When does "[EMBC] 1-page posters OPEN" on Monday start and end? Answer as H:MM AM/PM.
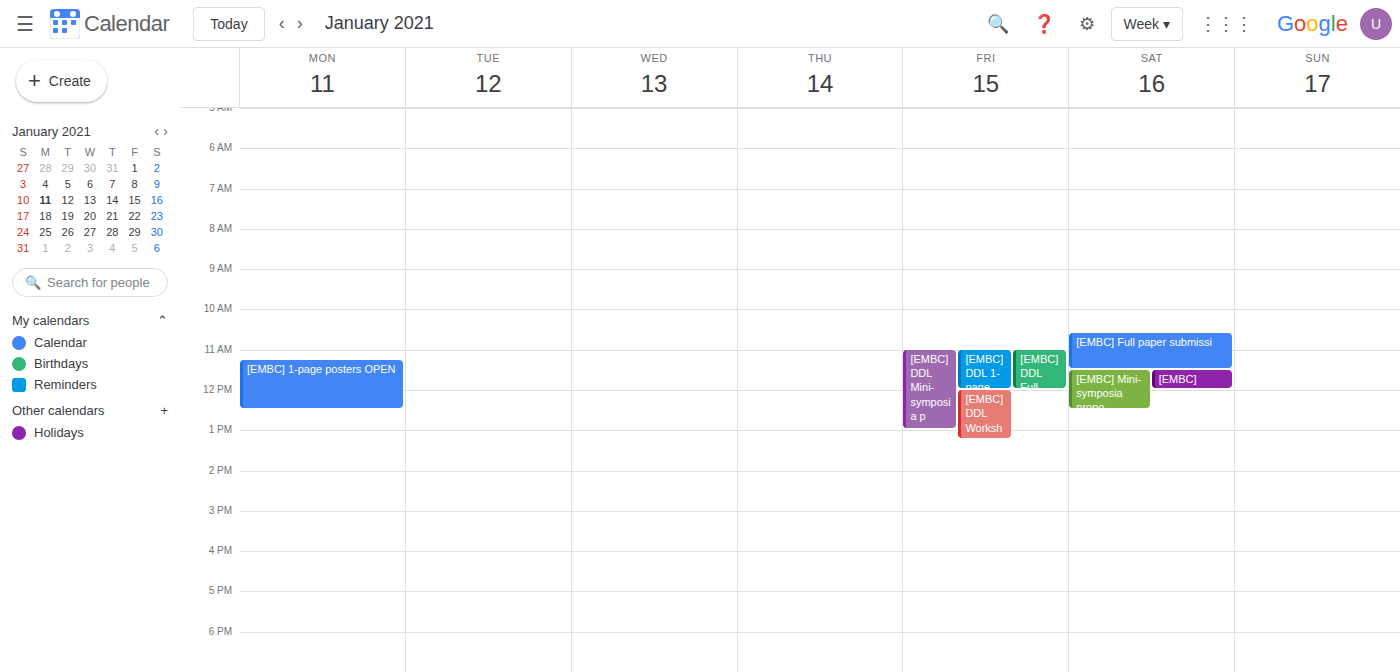
11:15 AM to 12:30 PM